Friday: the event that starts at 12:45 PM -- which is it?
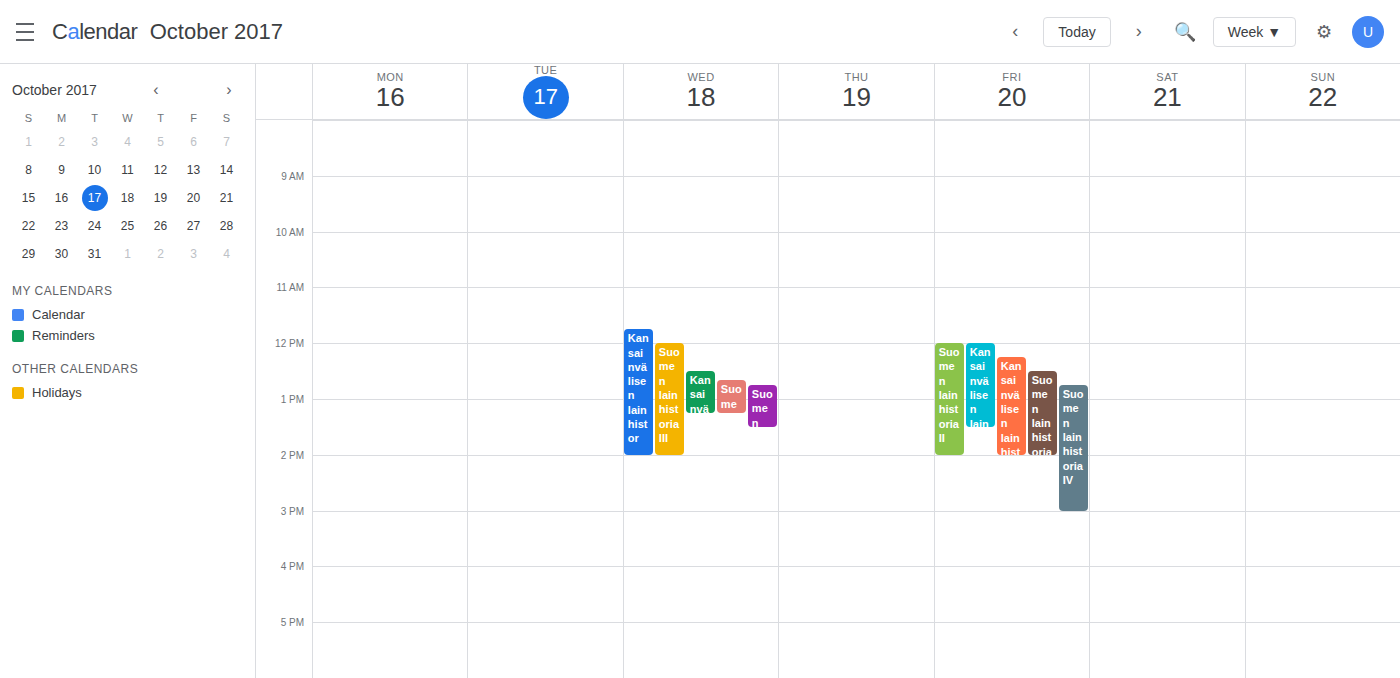
"Suomen lain historia IV"